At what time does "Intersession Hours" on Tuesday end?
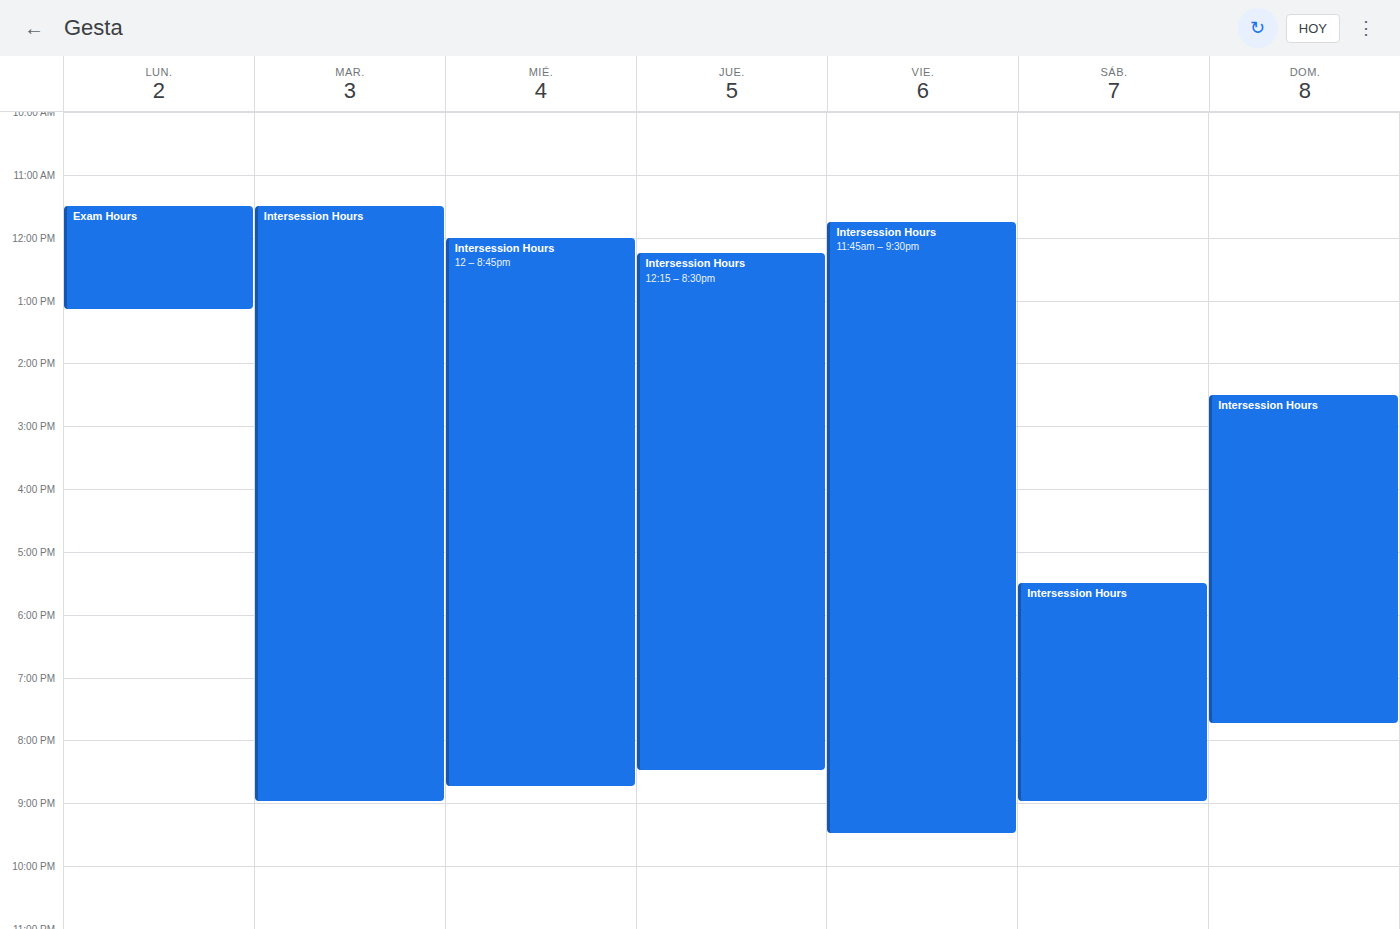
9:00 PM